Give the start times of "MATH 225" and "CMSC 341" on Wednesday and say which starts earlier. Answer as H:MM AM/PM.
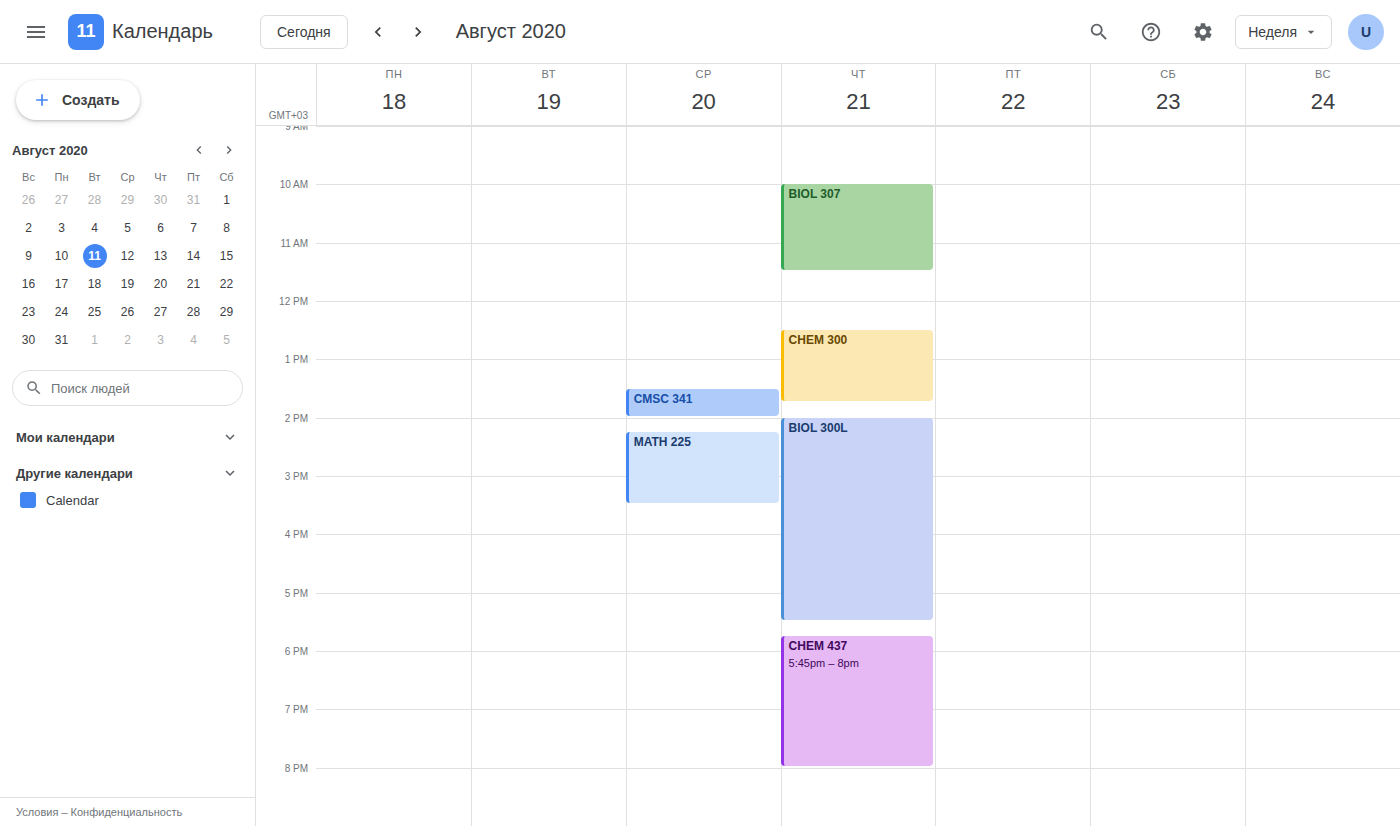
"CMSC 341" 1:30 PM; "MATH 225" 2:15 PM.